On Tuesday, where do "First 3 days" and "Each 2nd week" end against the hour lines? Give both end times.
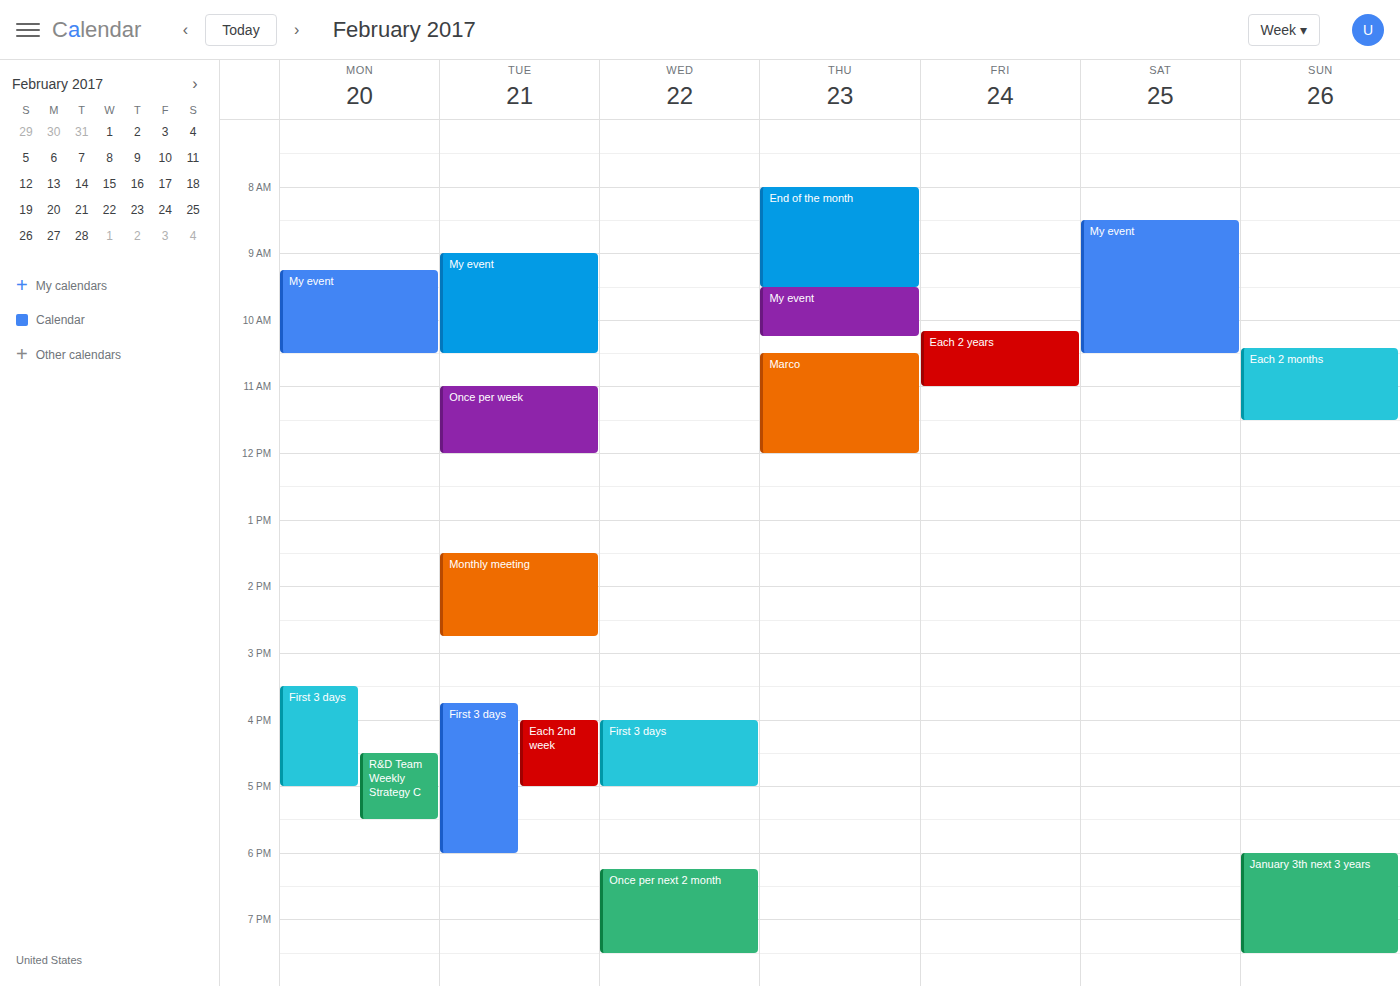
"First 3 days": 6:00 PM, exactly on the 6 PM line. "Each 2nd week": 5:00 PM, exactly on the 5 PM line.